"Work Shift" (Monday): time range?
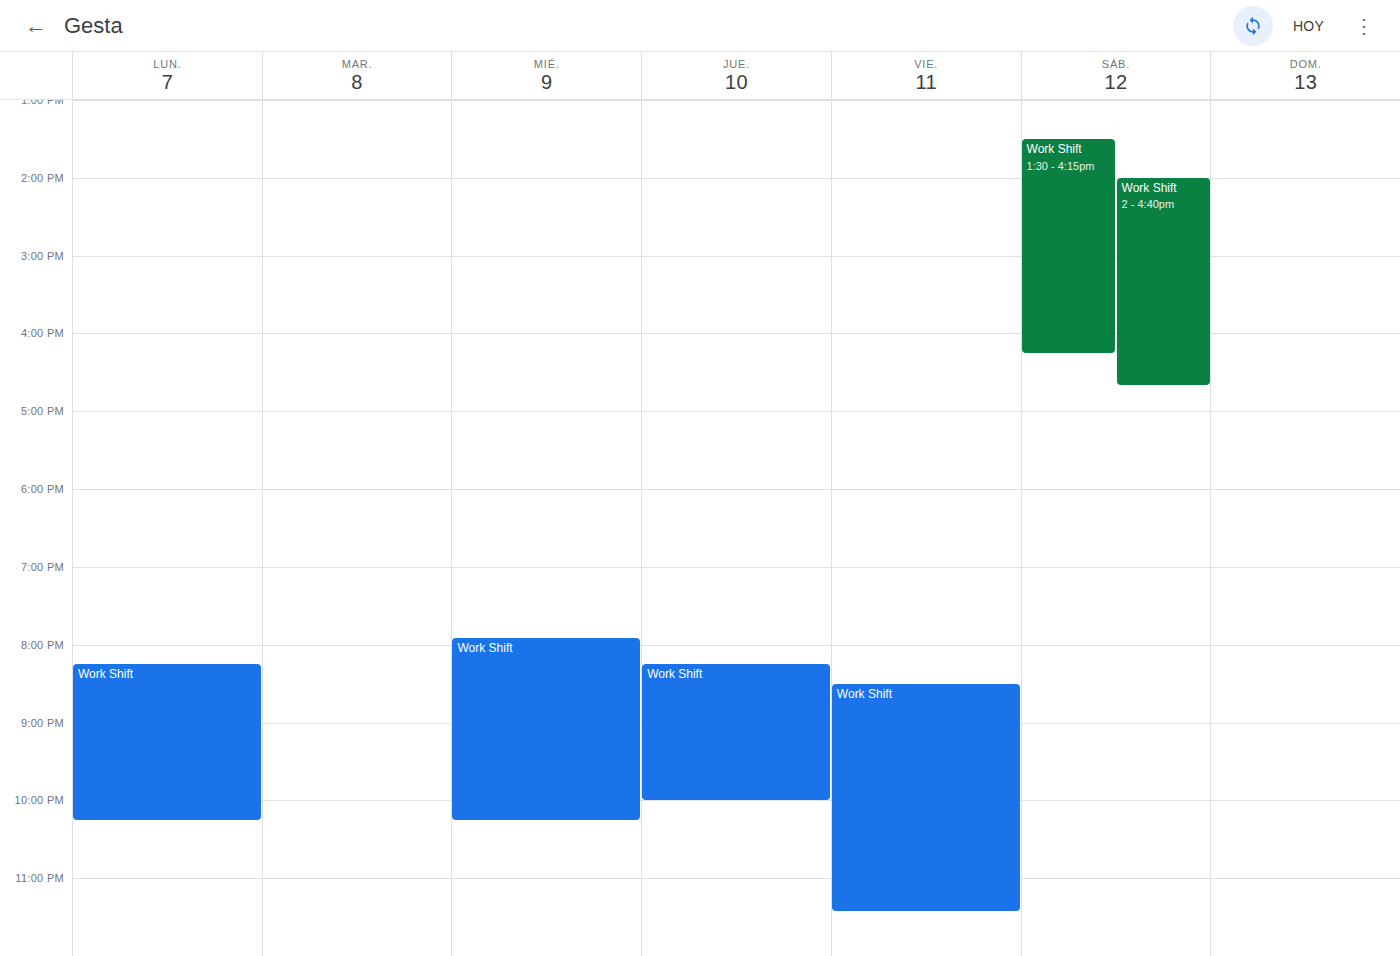
8:15 PM to 10:15 PM